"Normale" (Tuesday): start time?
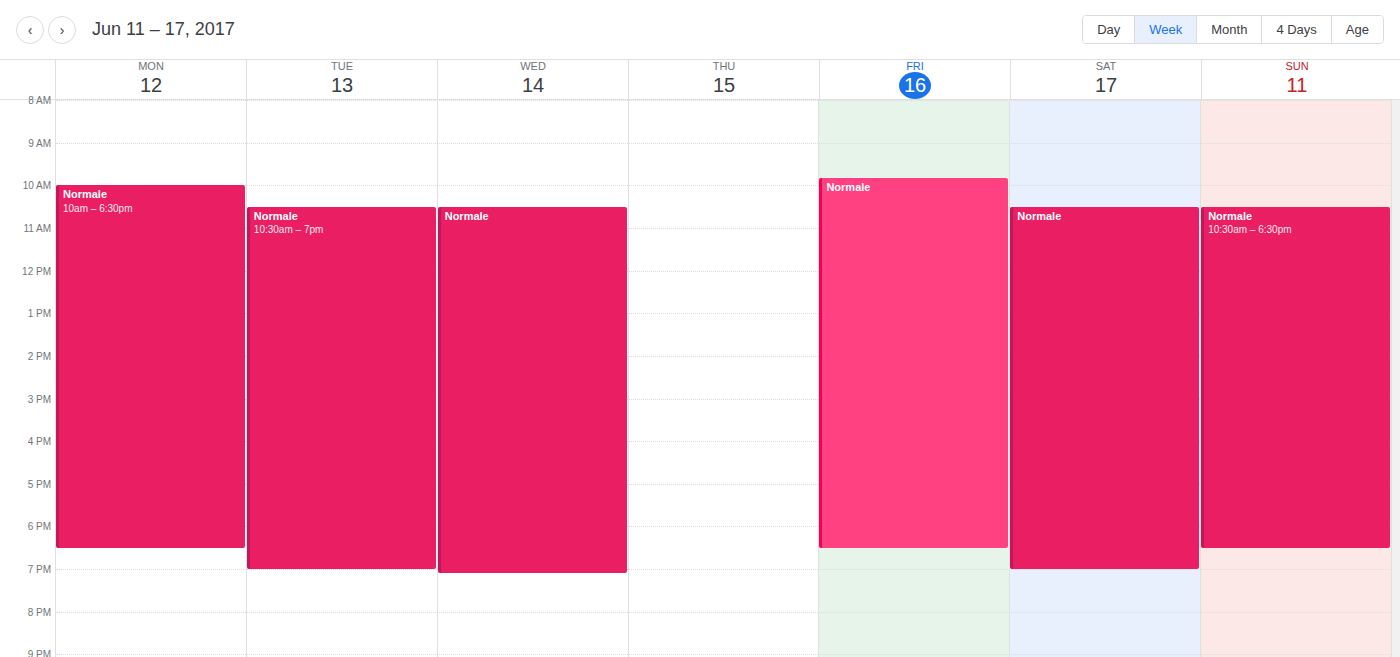
10:30 AM